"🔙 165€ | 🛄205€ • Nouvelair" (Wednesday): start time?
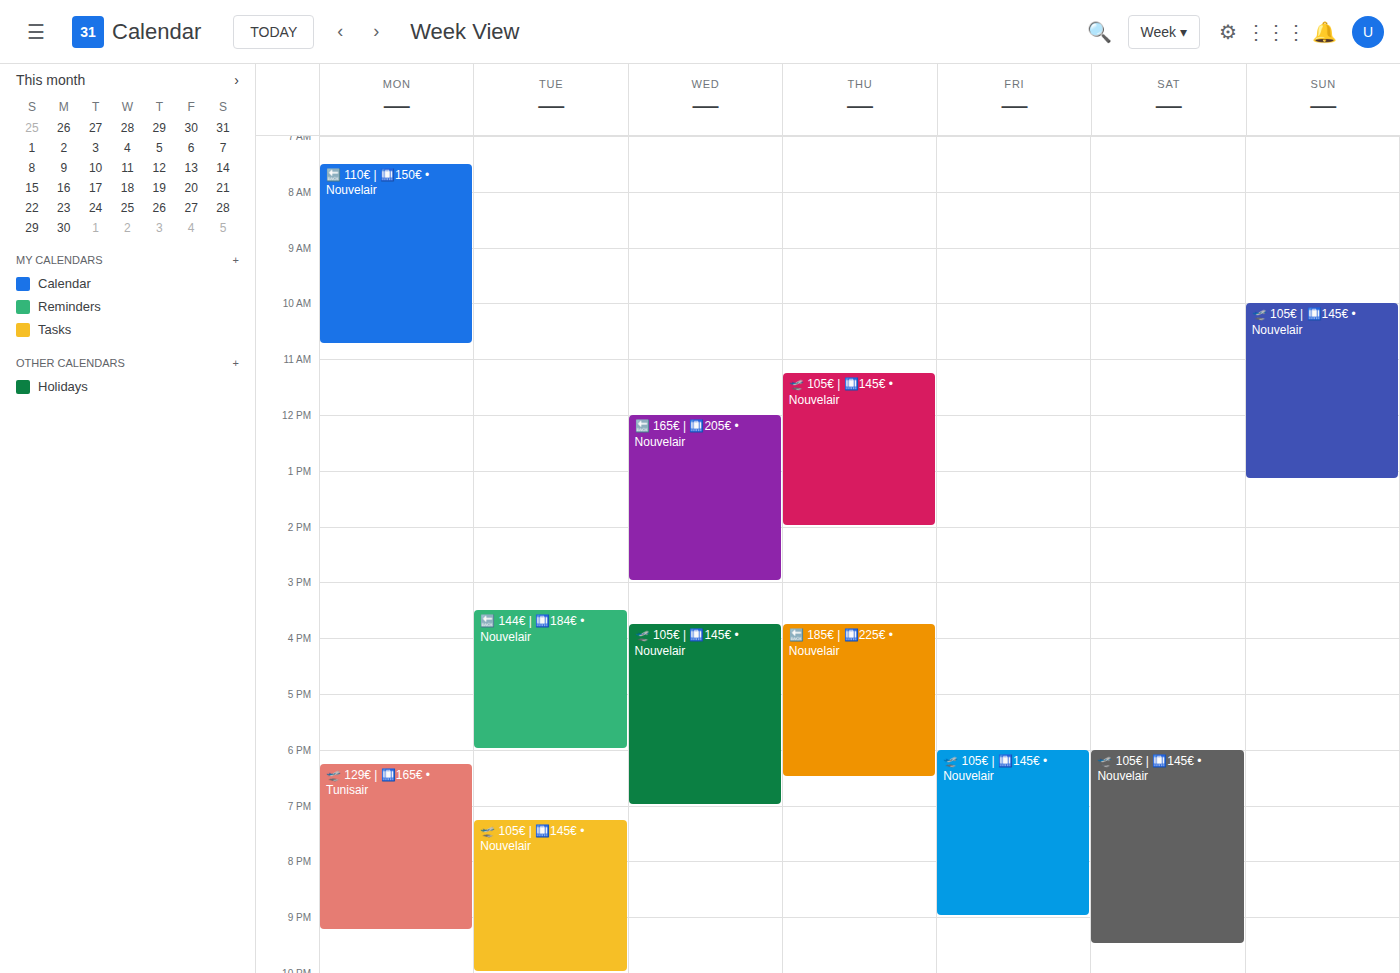
12:00 PM